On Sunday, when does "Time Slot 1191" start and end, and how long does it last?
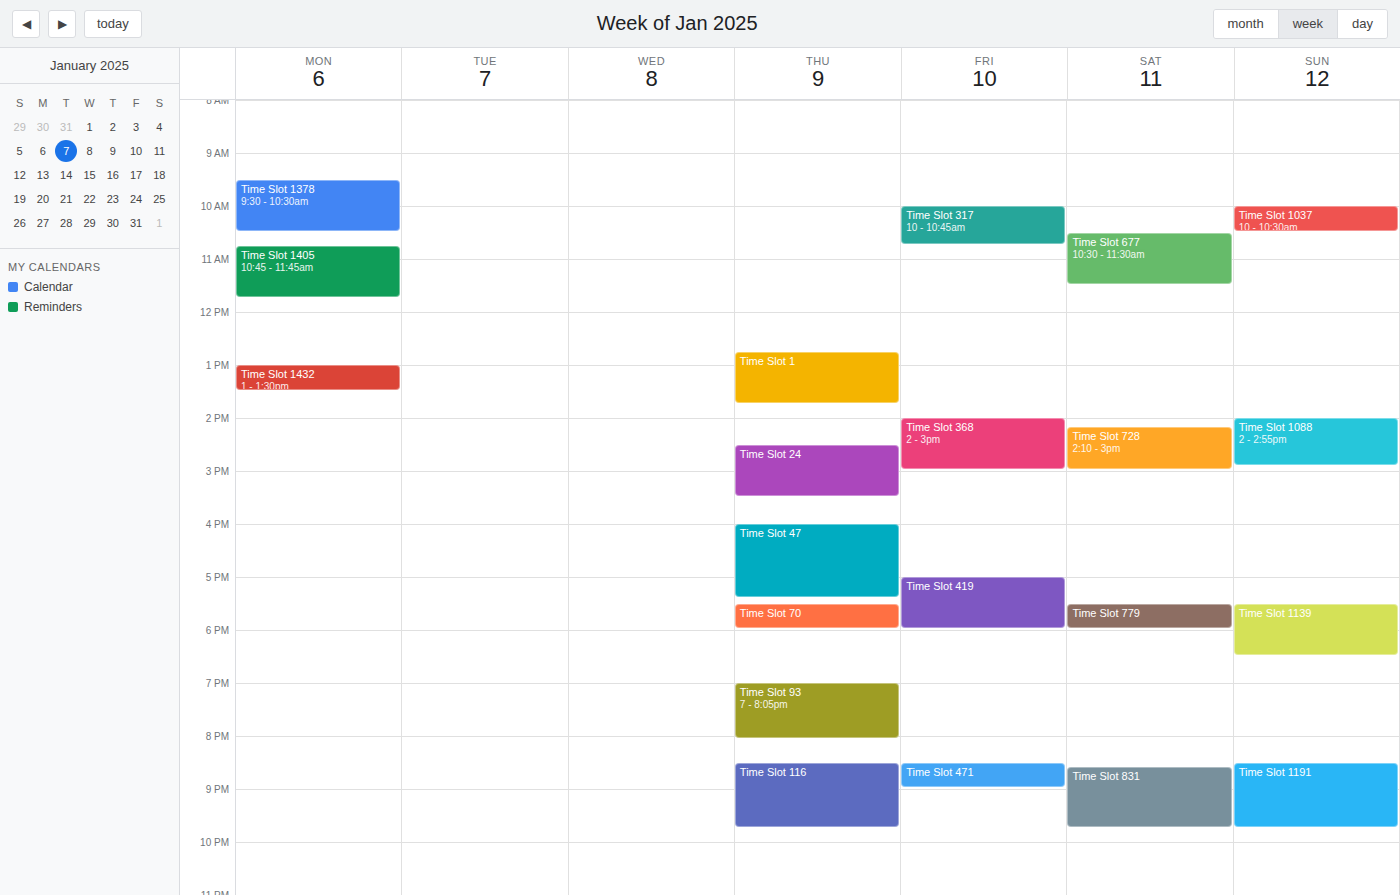
8:30 PM to 9:45 PM, 1 hour 15 minutes